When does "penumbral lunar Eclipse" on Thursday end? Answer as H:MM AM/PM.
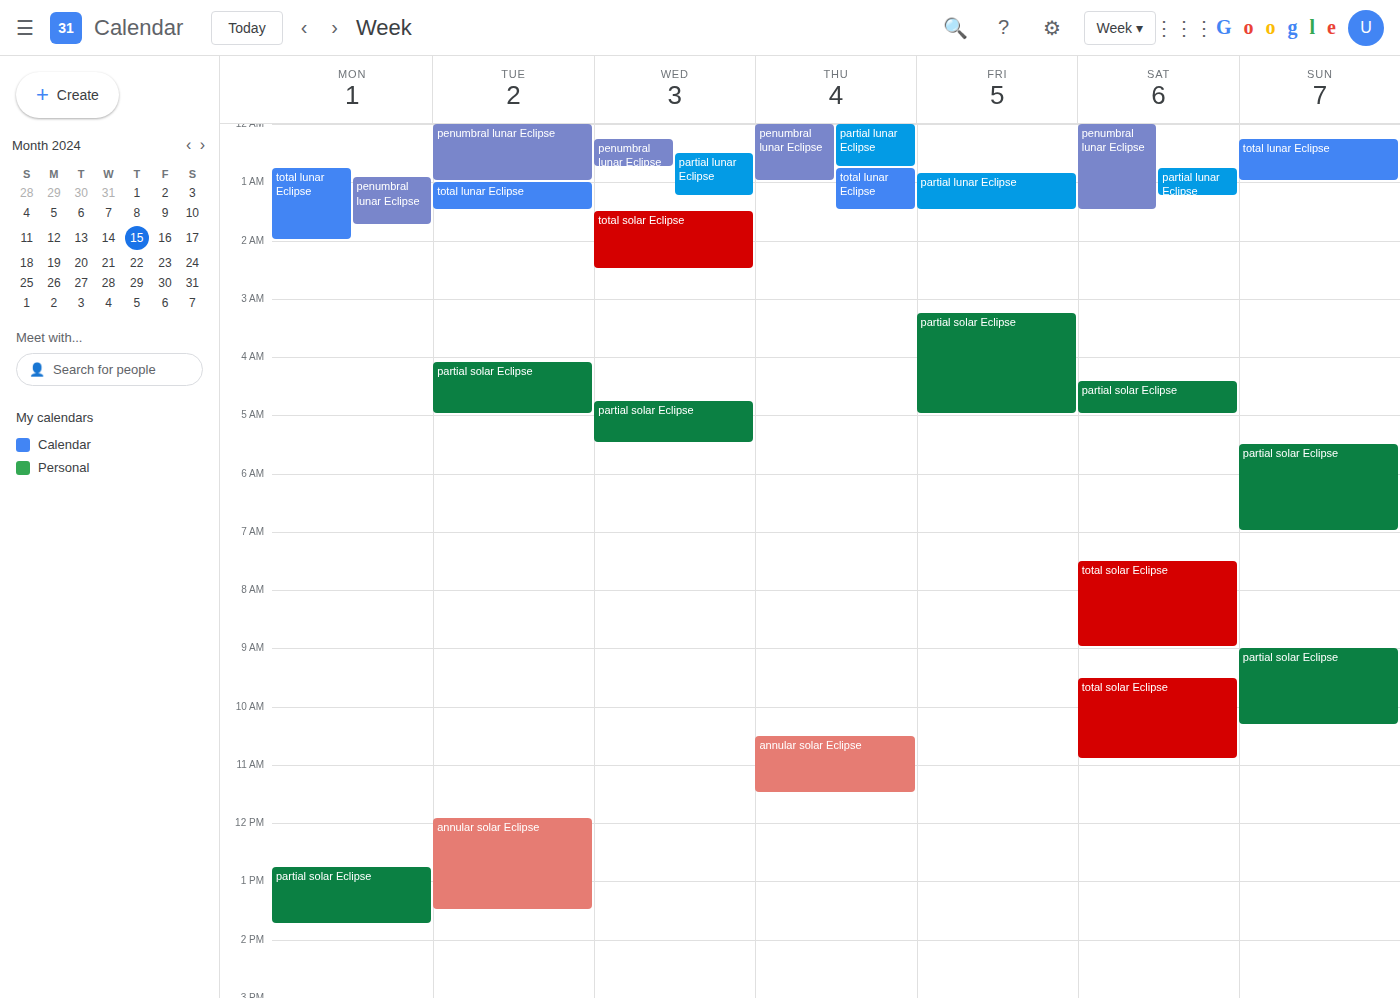
1:00 AM